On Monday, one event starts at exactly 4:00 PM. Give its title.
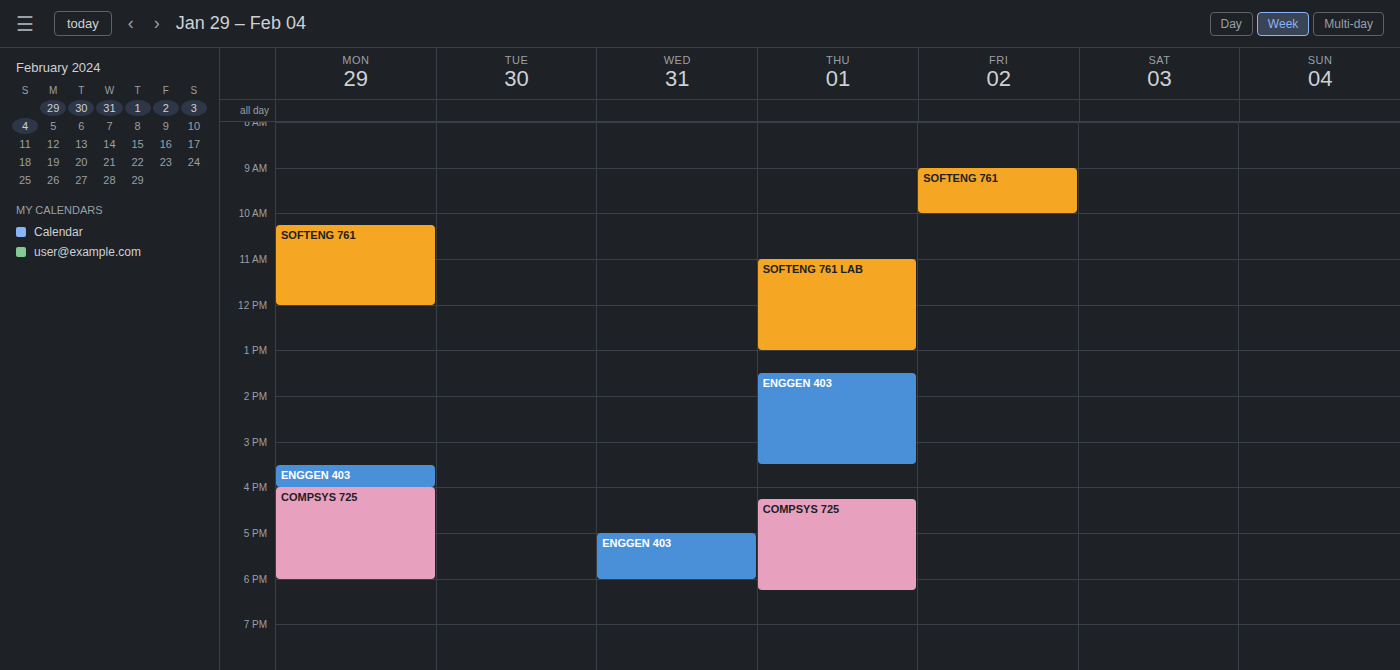
"COMPSYS 725"